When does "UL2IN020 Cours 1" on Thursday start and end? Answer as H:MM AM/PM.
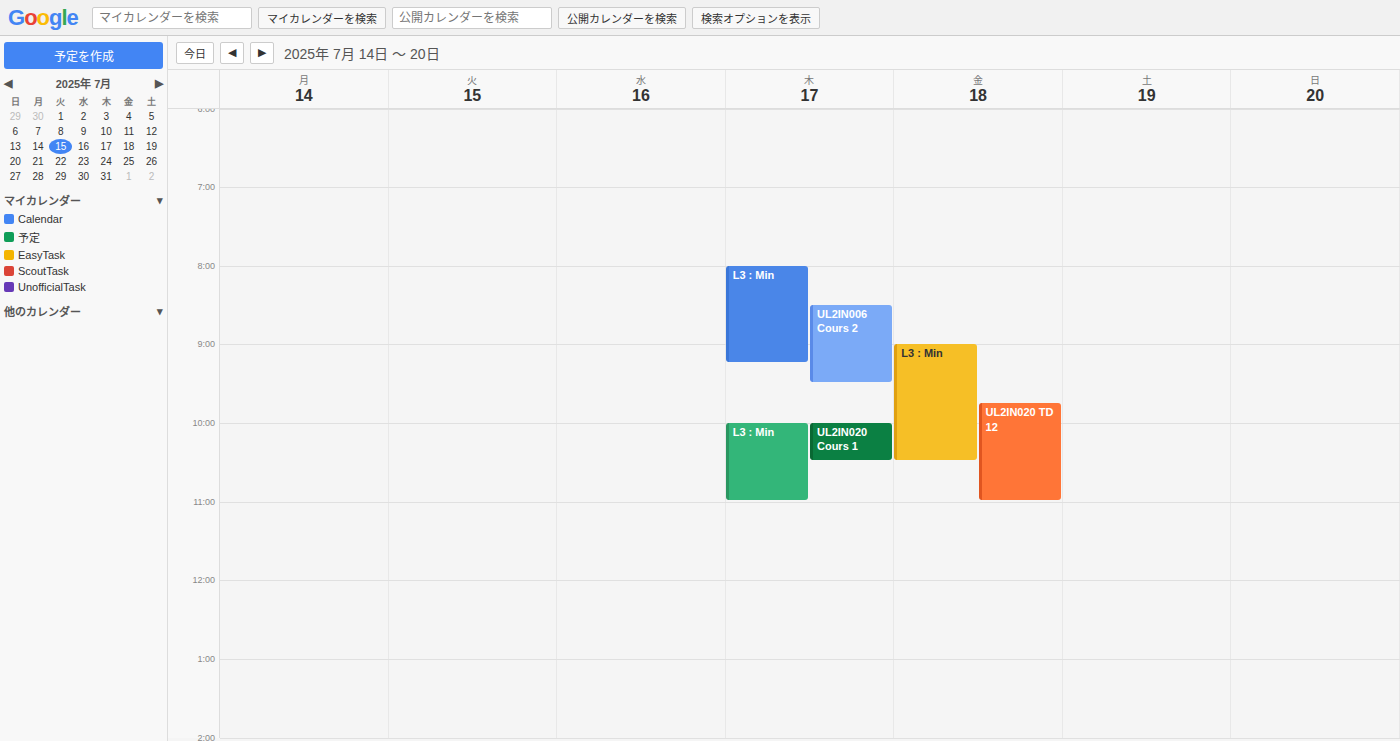
10:00 AM to 10:30 AM